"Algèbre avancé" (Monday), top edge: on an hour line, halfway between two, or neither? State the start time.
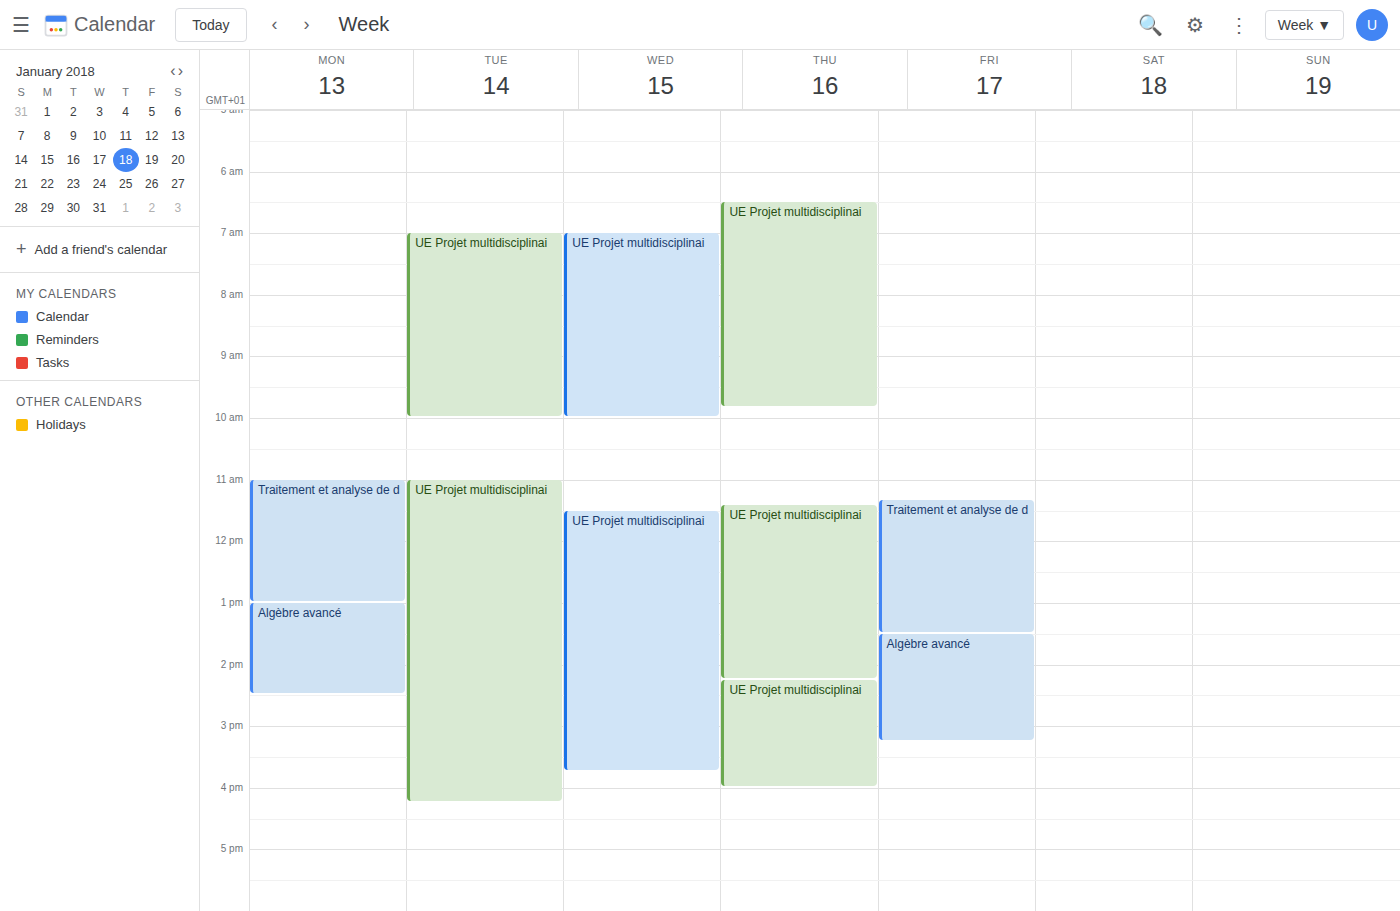
1:00 PM -- exactly on the 1 PM line.